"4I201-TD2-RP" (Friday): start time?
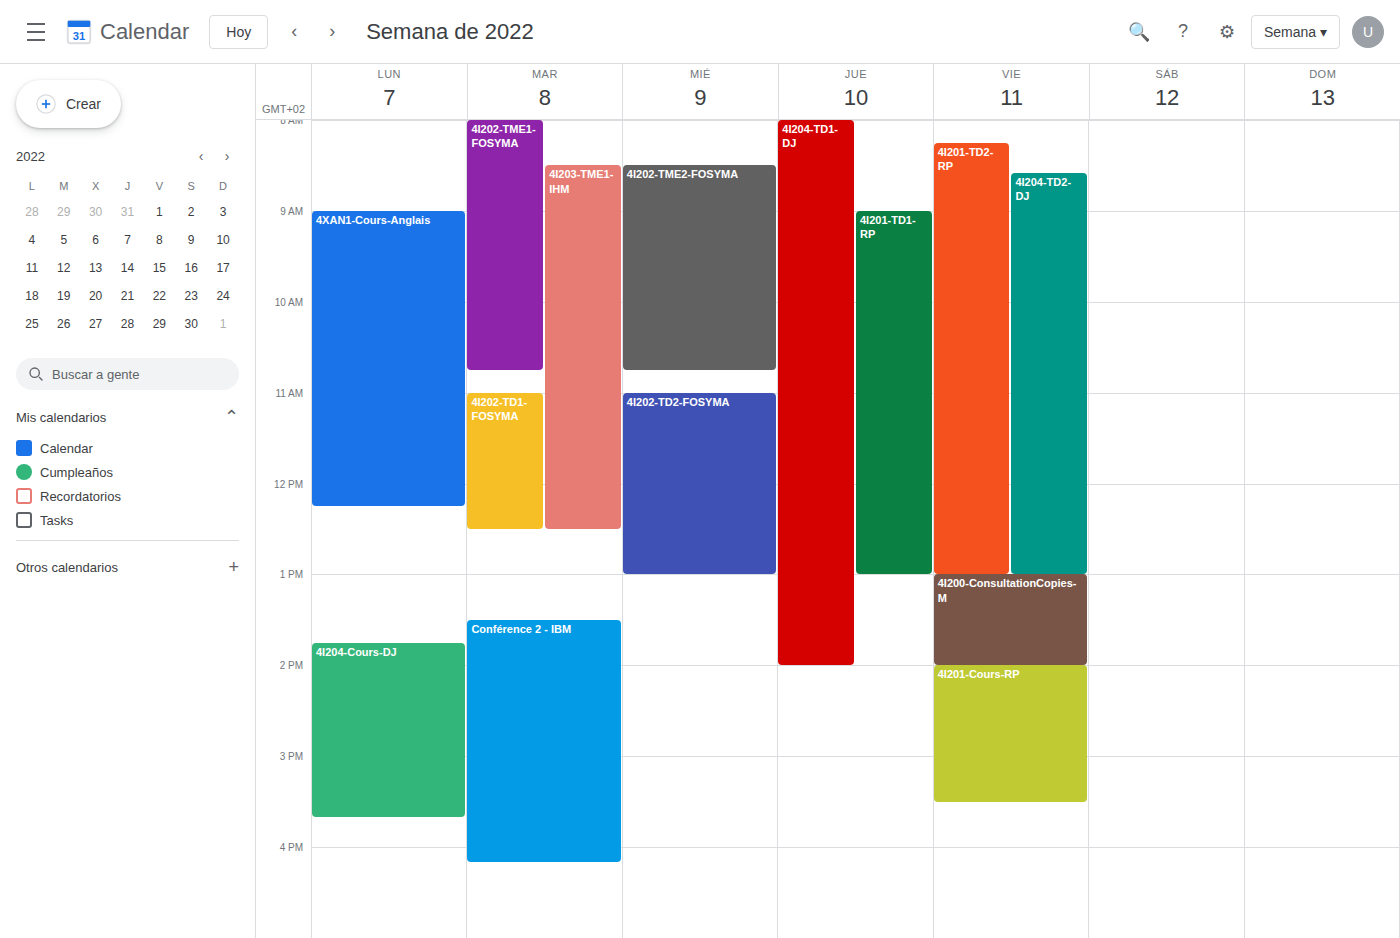
08:15